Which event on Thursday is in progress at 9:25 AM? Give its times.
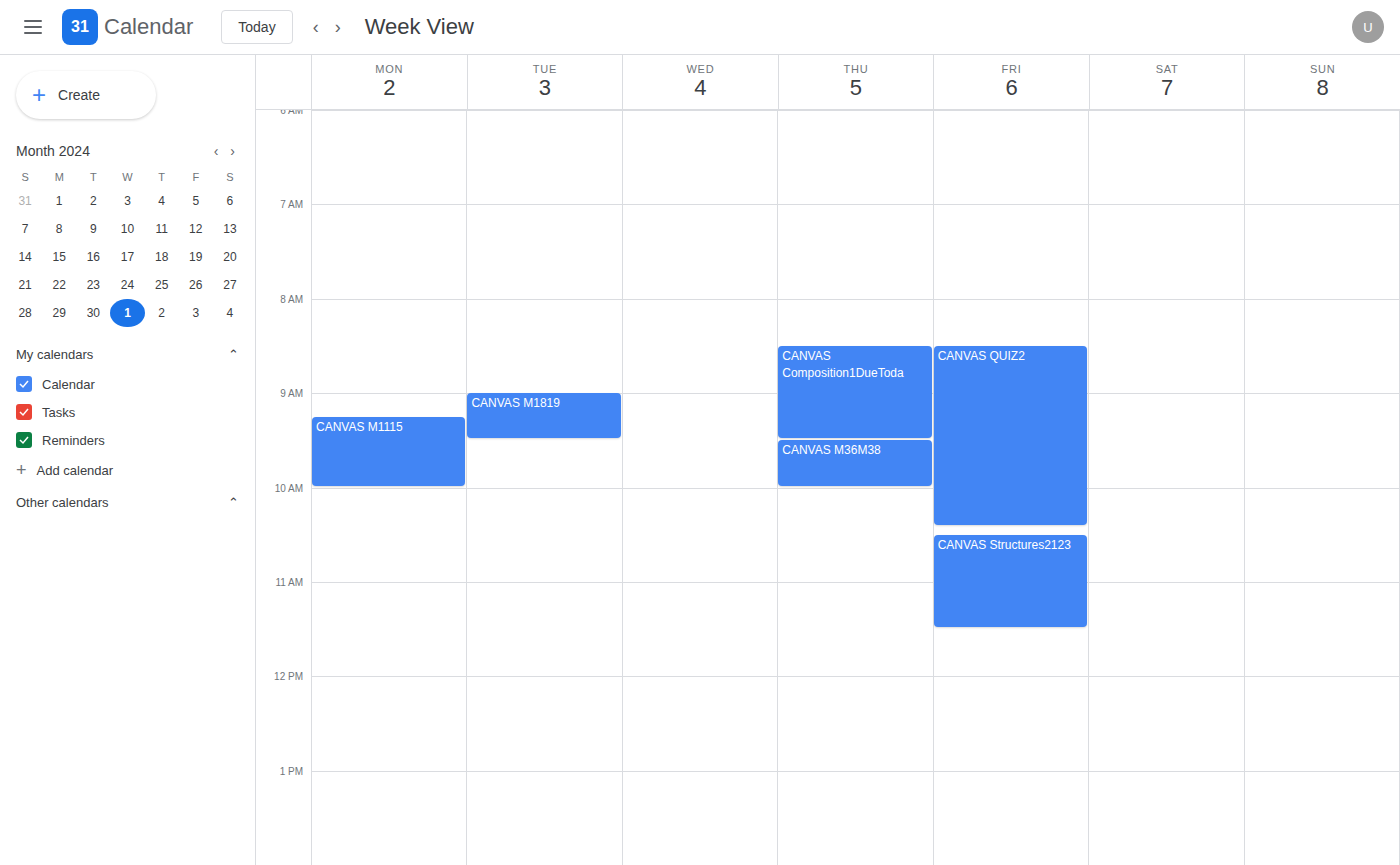
"CANVAS Composition1DueToda", 8:30 AM to 9:30 AM